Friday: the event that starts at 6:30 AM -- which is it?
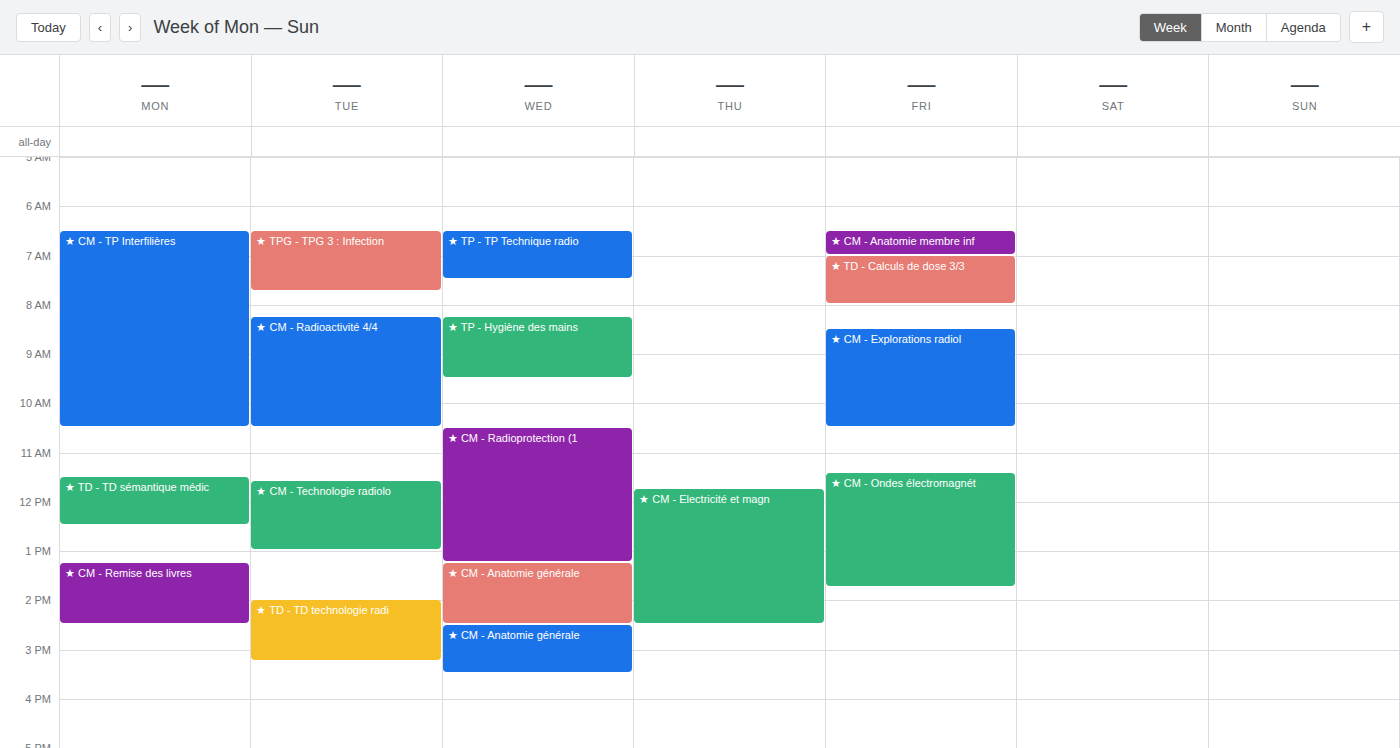
"★ CM - Anatomie membre inf"